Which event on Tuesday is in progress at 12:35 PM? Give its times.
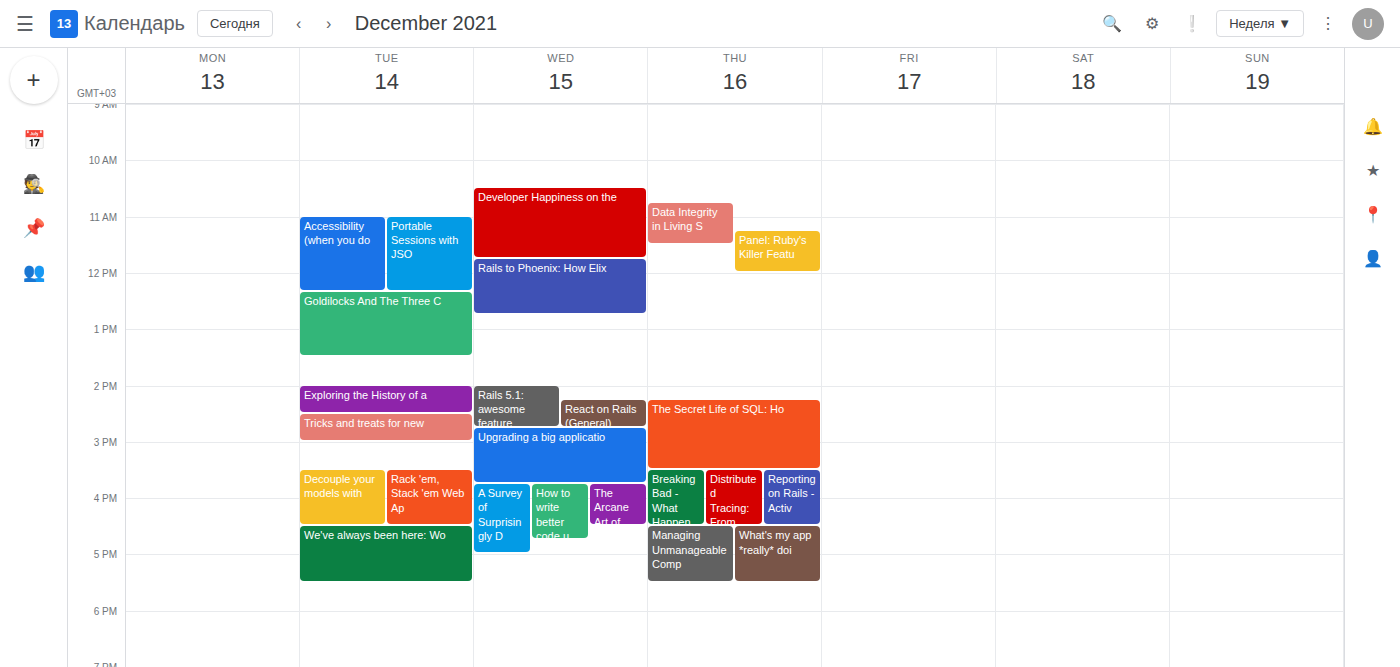
"Goldilocks And The Three C", 12:20 PM to 1:30 PM